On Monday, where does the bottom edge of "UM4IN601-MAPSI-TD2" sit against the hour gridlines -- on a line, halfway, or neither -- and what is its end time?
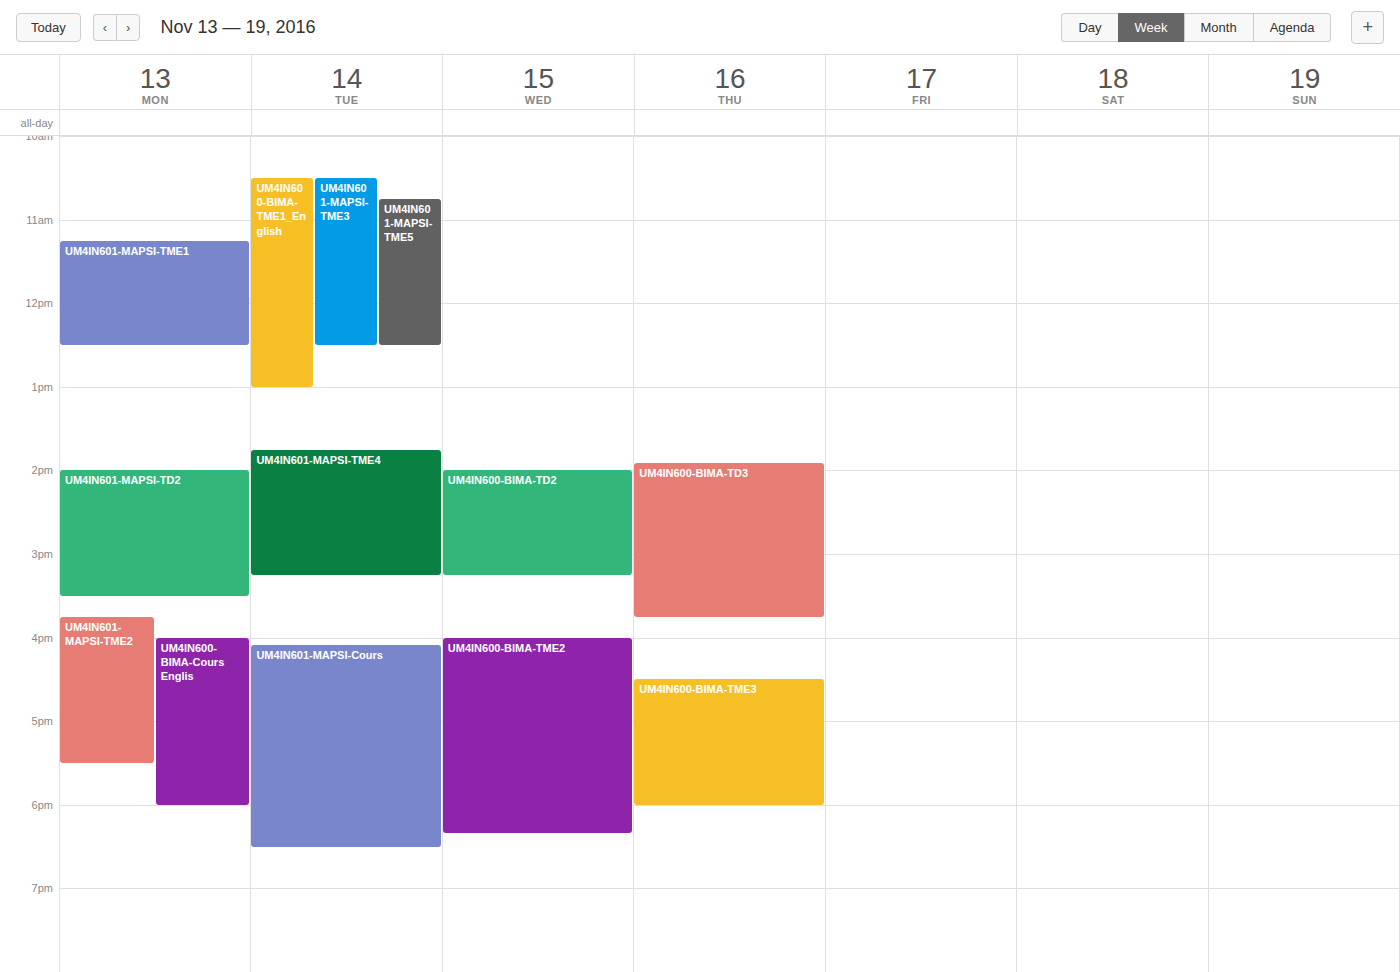
3:30 PM -- halfway between the 3 PM and 4 PM lines.